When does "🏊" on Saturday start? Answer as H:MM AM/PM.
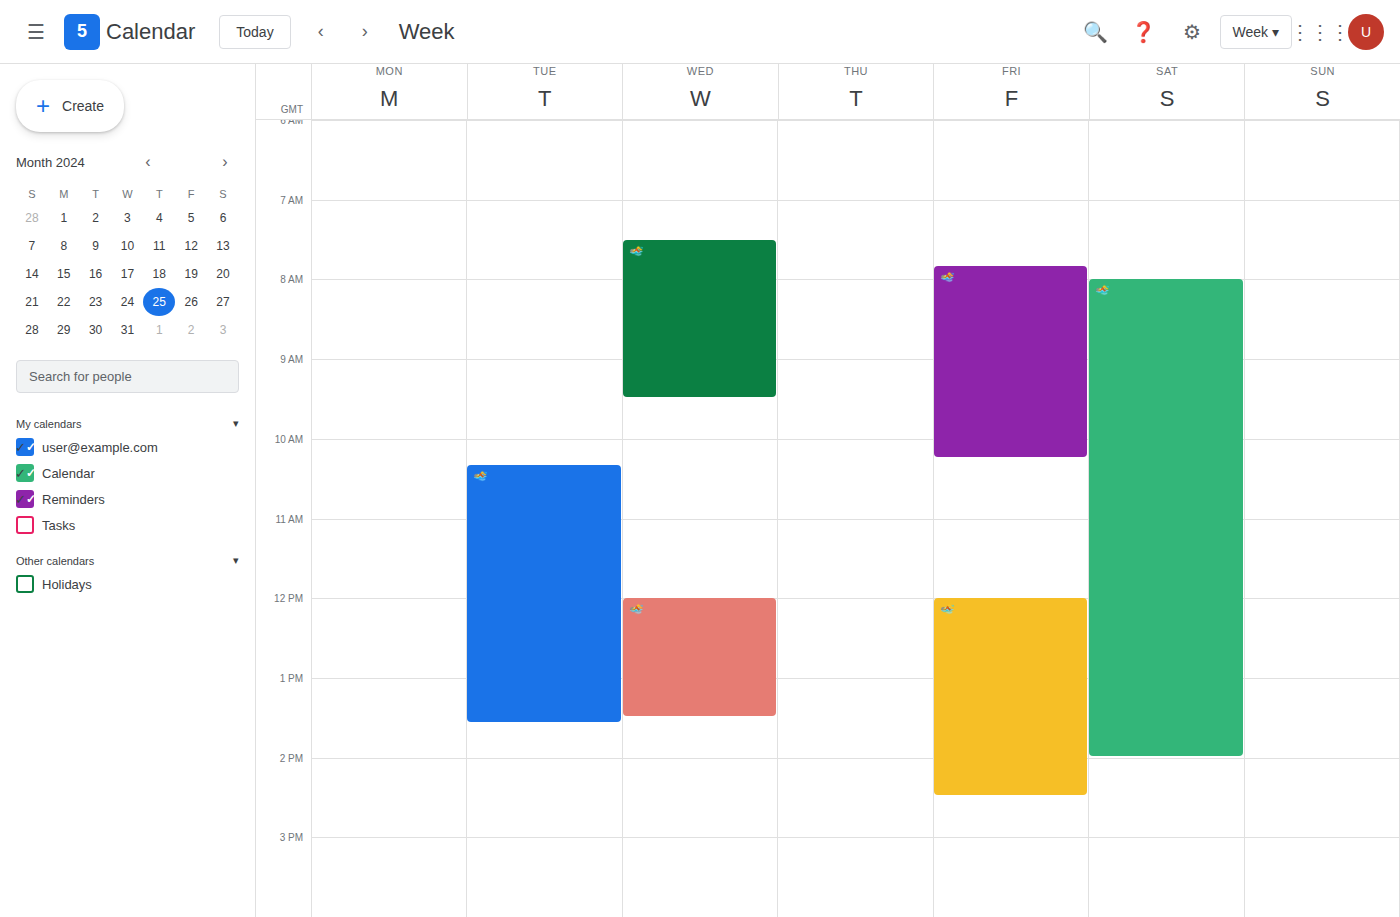
8:00 AM